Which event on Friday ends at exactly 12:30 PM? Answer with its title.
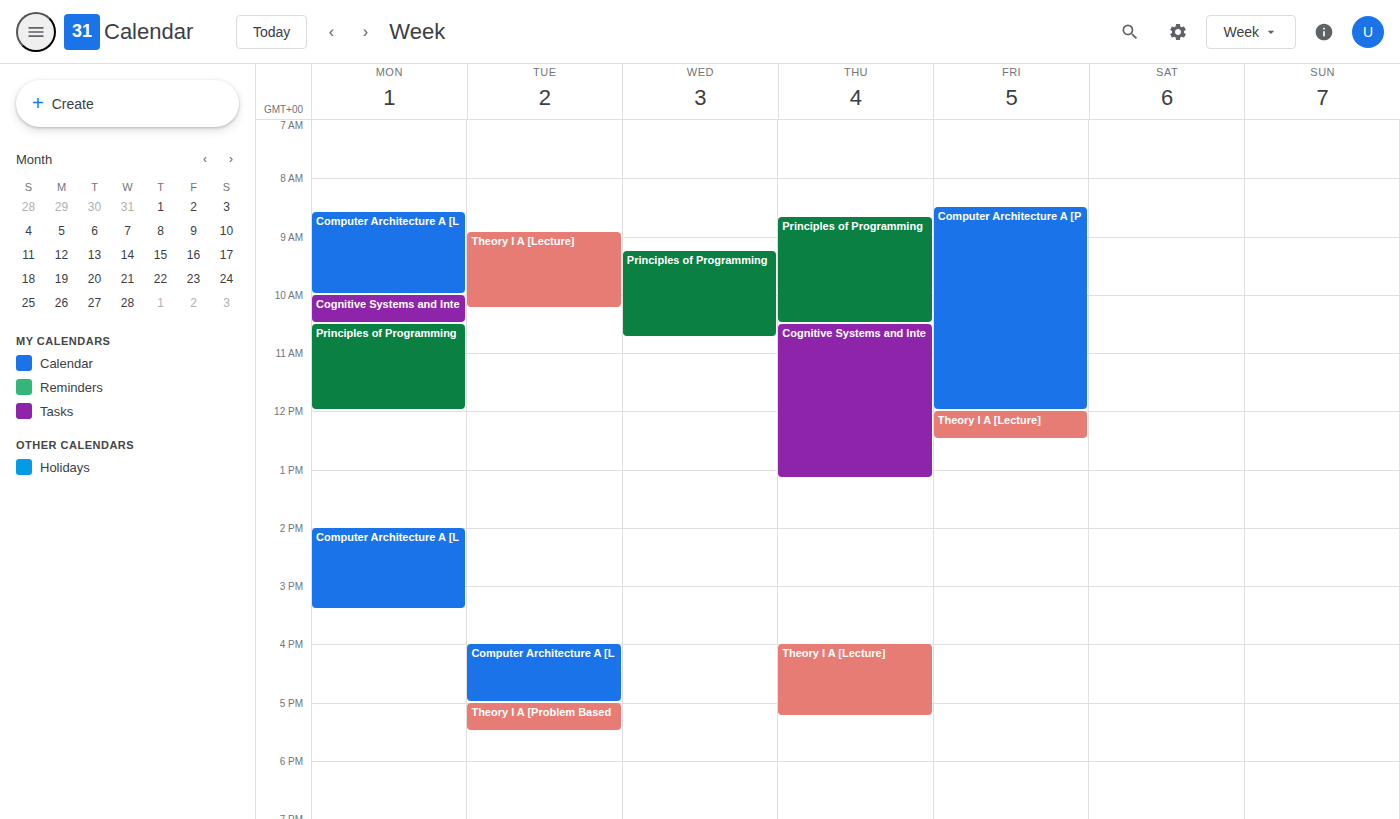
"Theory I A [Lecture]"